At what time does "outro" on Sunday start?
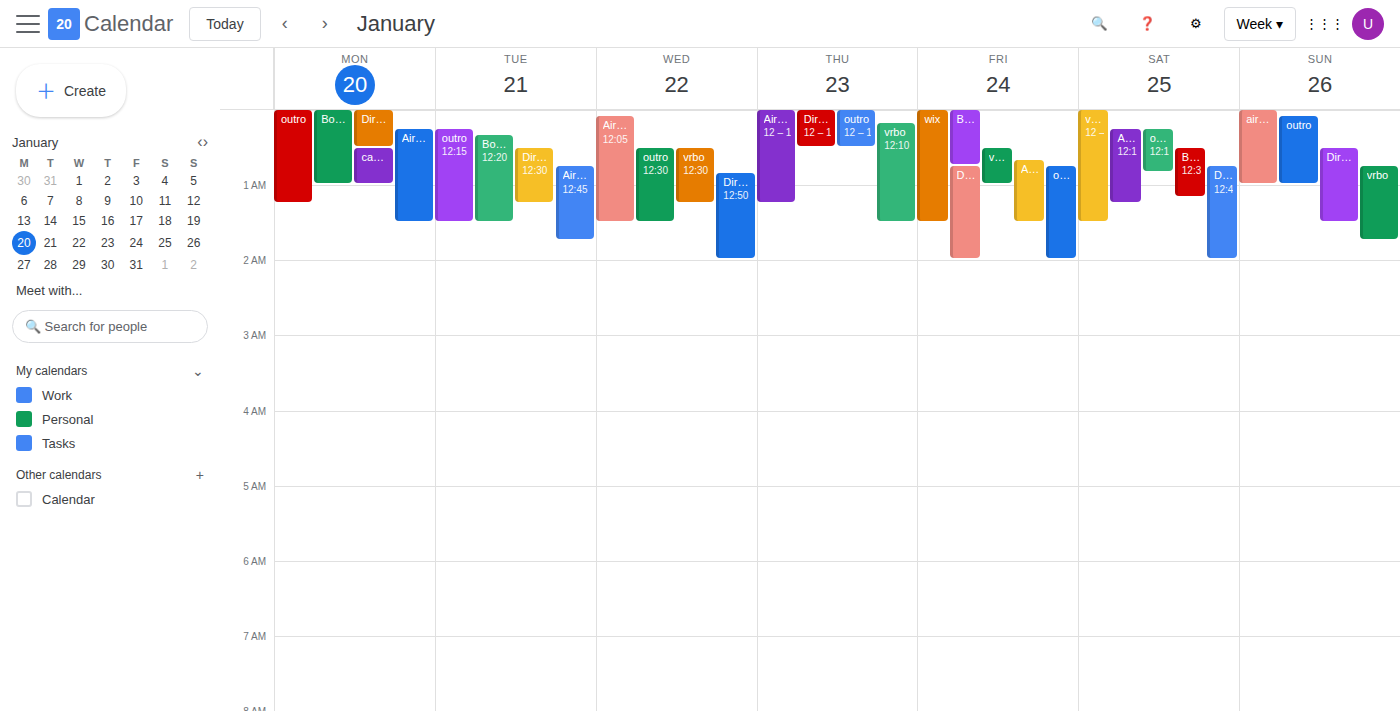
12:05 AM